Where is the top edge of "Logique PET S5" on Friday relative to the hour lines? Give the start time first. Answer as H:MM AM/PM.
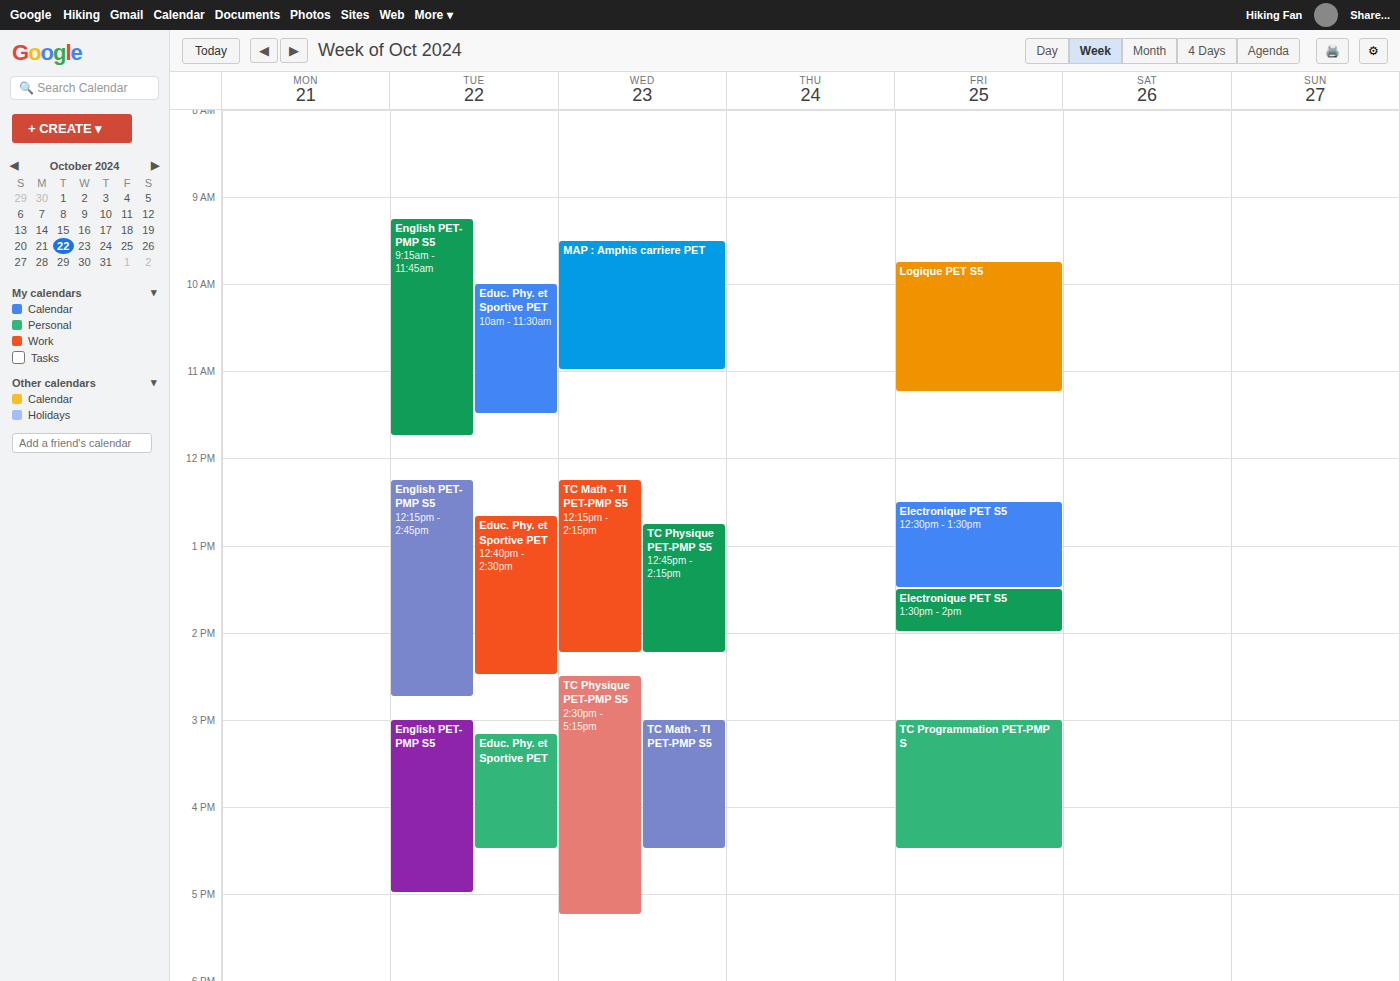
9:45 AM -- neither: three quarters of the way from the 9 AM line to the 10 AM line.